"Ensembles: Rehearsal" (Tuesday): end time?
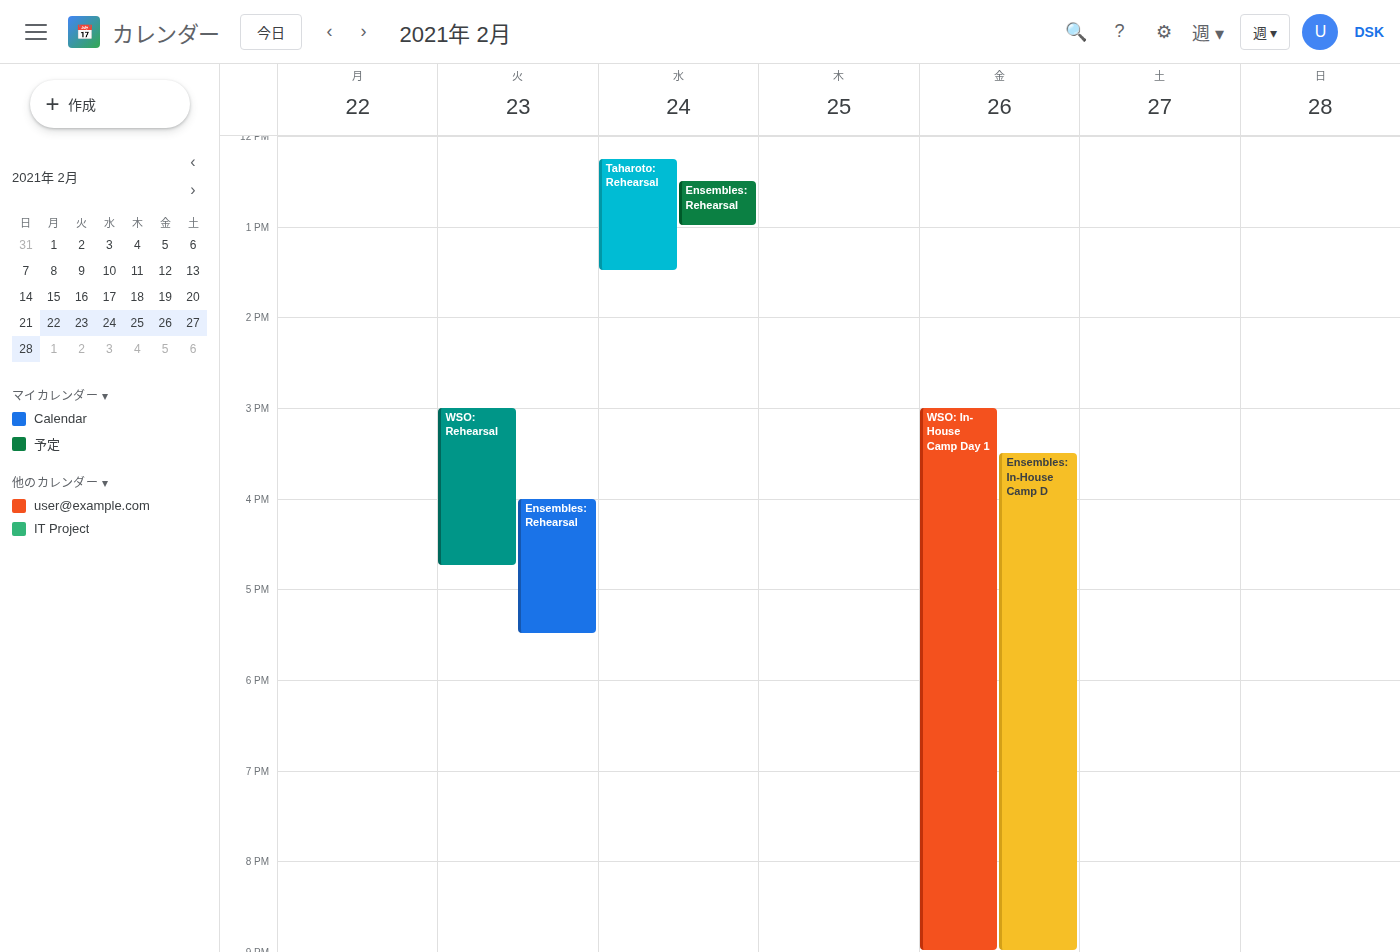
5:30 PM